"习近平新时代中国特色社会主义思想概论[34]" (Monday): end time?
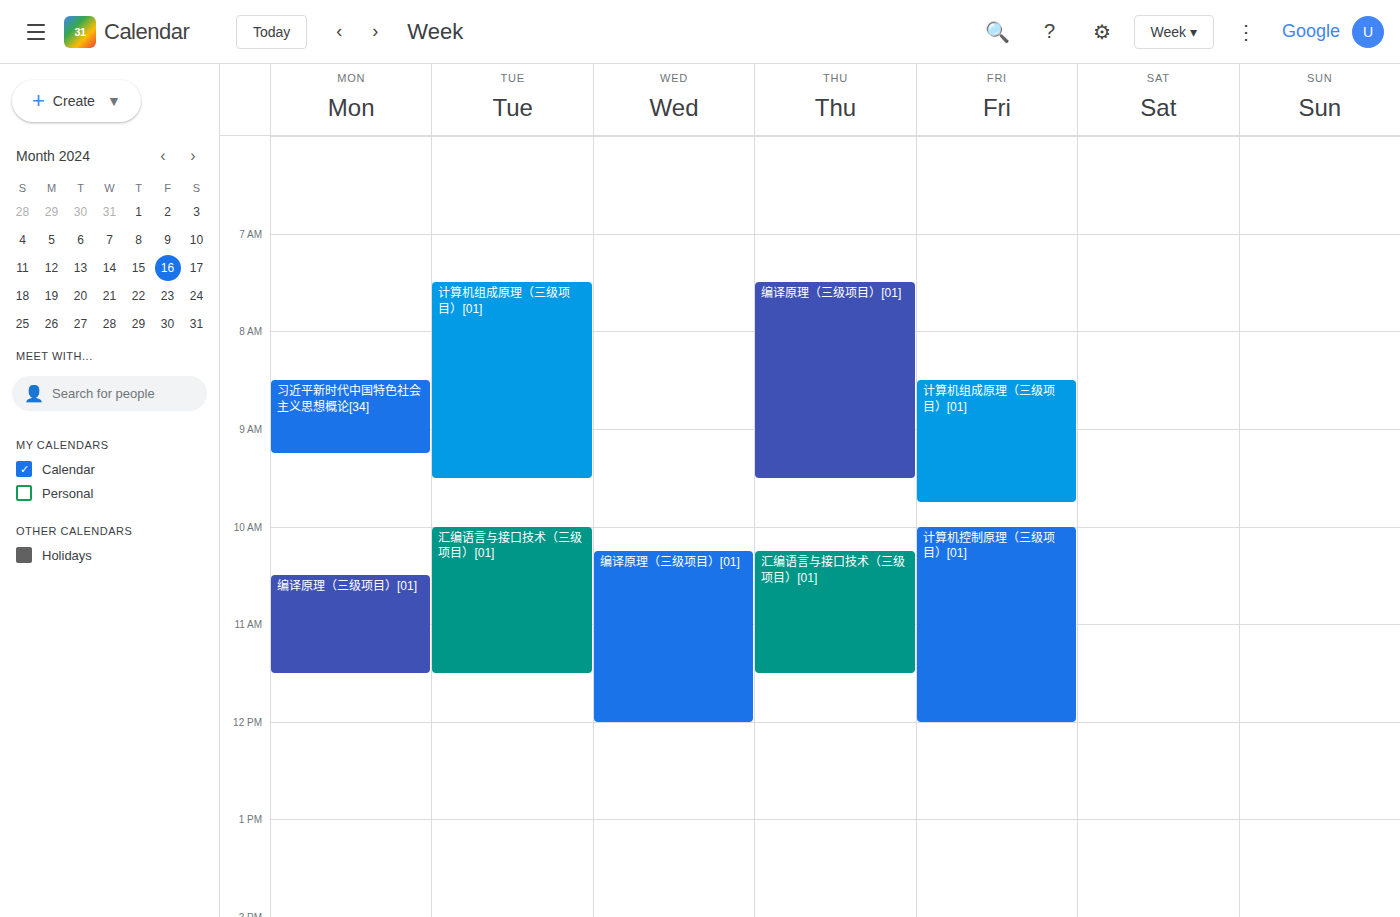
09:15